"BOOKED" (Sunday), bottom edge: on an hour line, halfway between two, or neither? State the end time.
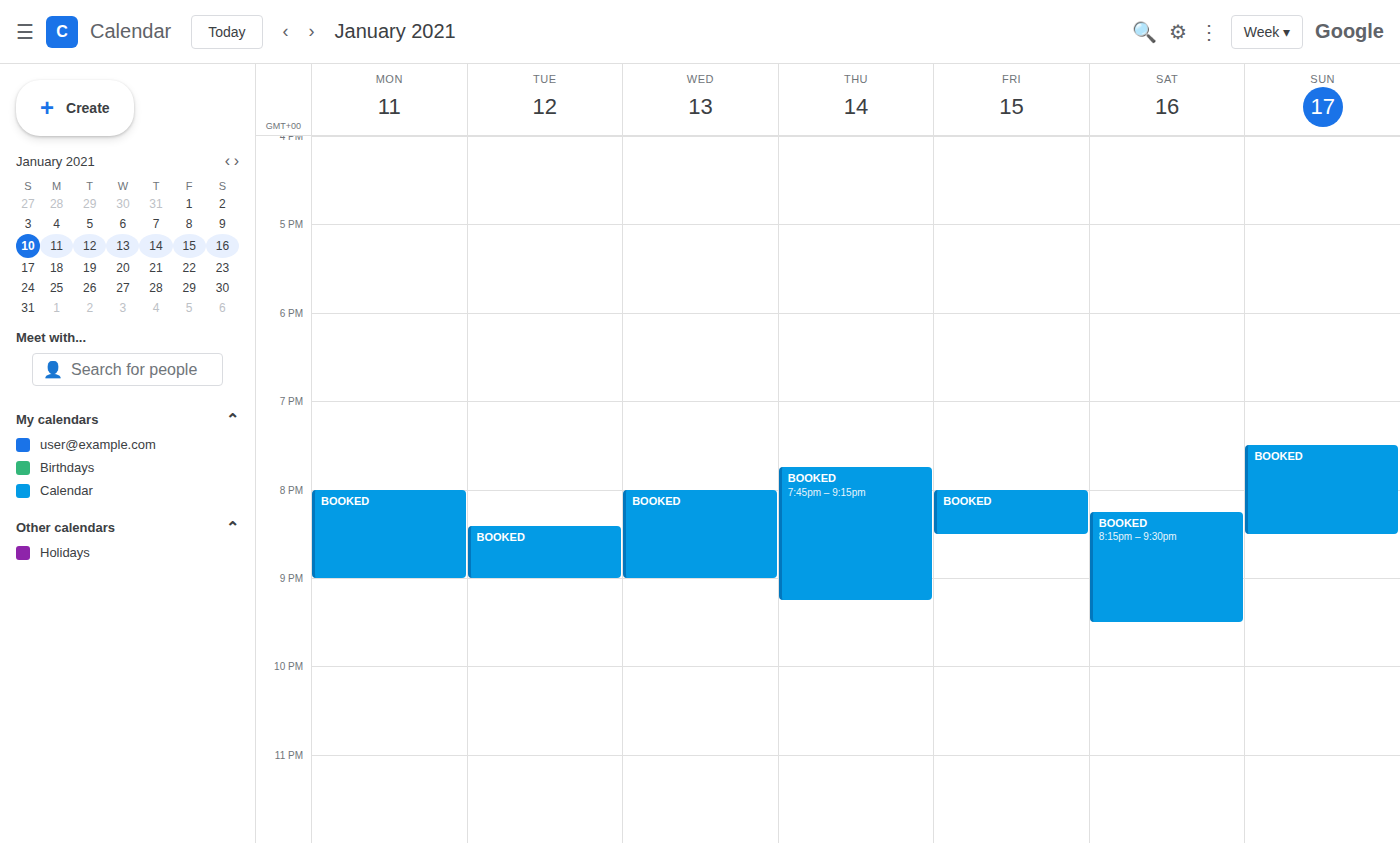
8:30 PM -- halfway between the 8 PM and 9 PM lines.